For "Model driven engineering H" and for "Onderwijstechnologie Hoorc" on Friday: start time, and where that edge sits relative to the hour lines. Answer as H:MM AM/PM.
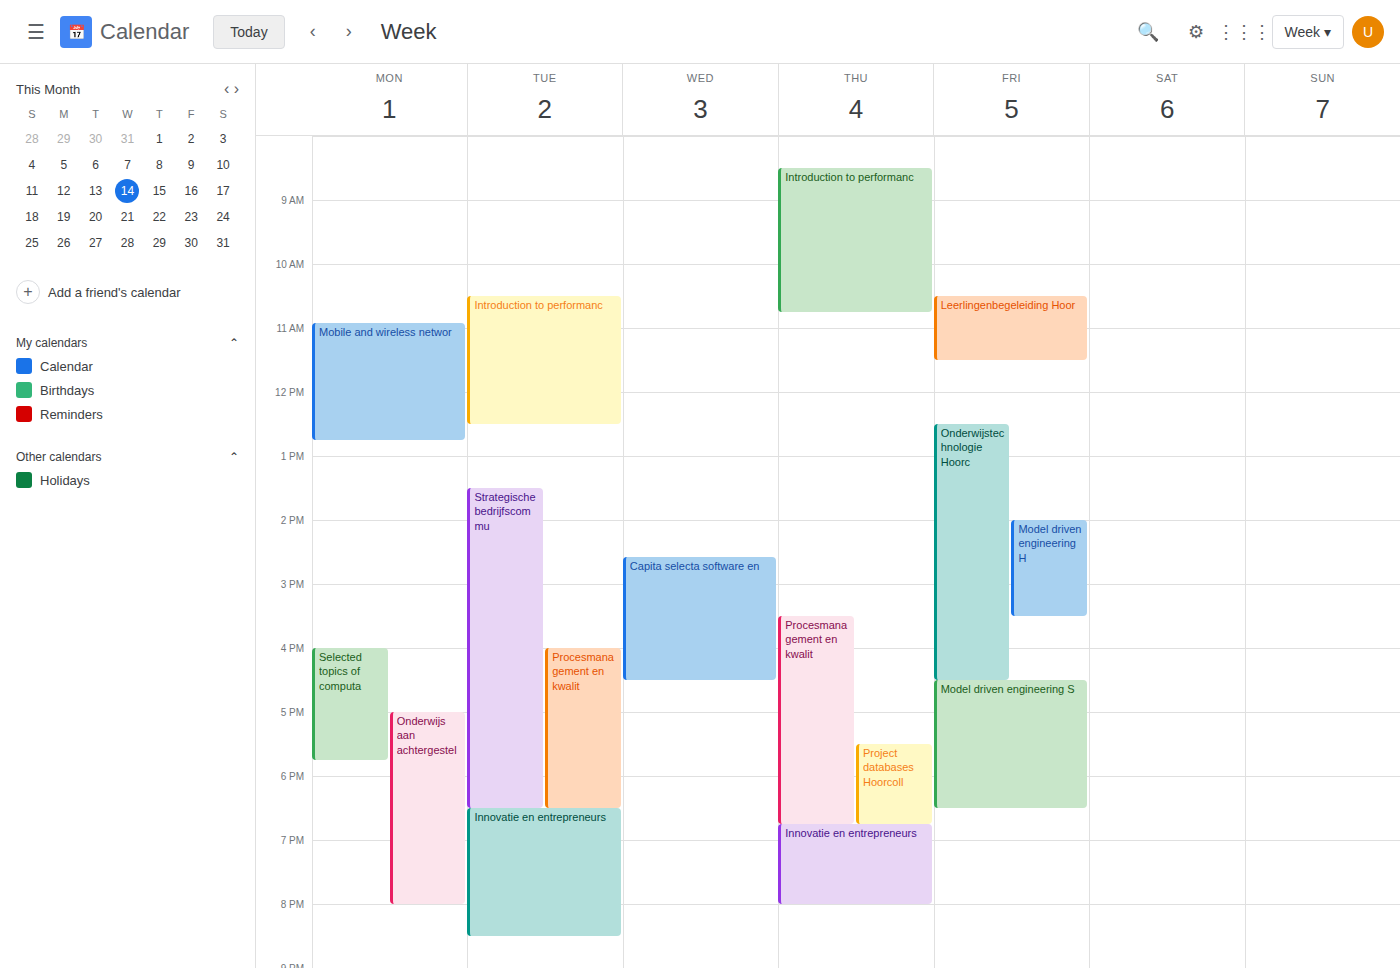
"Model driven engineering H": 2:00 PM, exactly on the 2 PM line. "Onderwijstechnologie Hoorc": 12:30 PM, halfway between the 12 PM and 1 PM lines.